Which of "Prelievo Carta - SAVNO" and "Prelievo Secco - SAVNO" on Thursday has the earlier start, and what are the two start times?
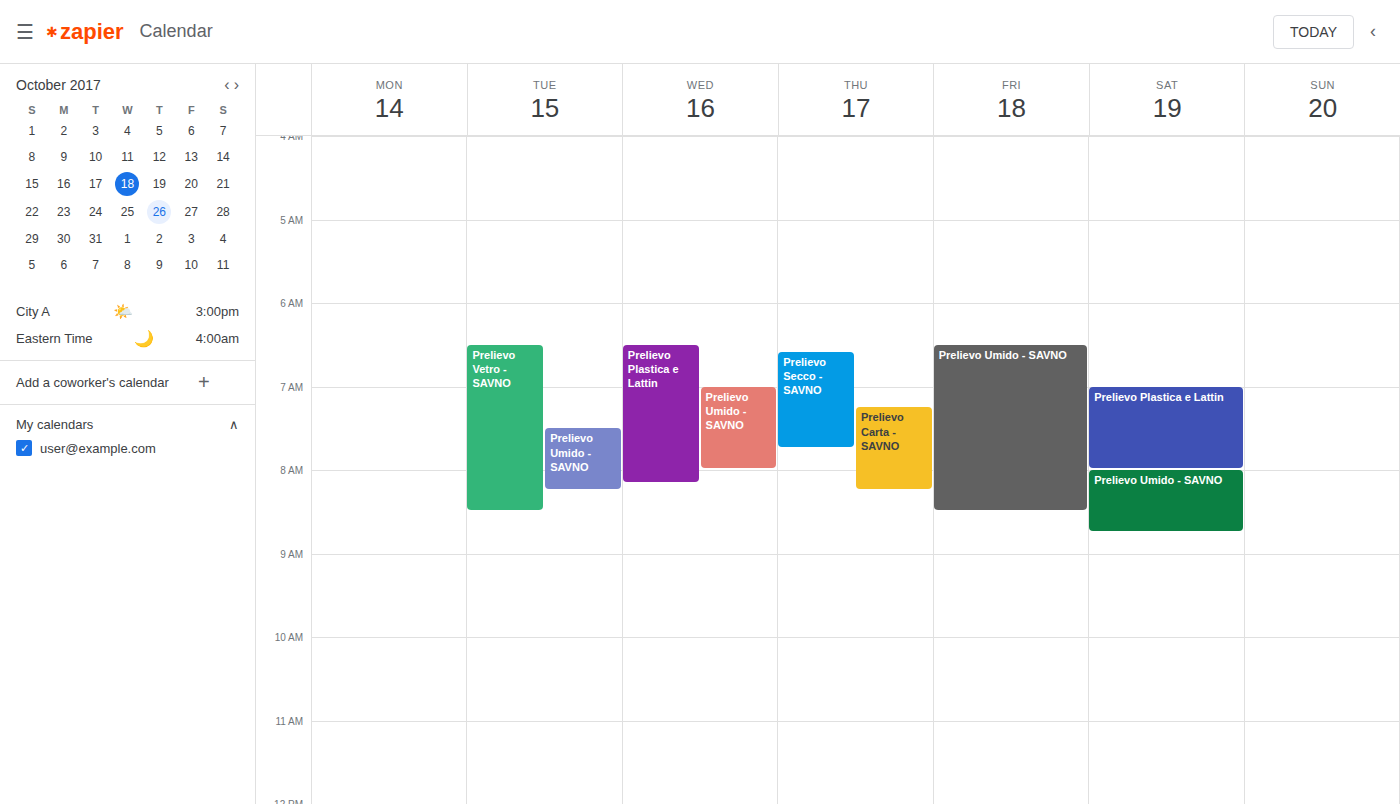
"Prelievo Secco - SAVNO" 6:35 AM; "Prelievo Carta - SAVNO" 7:15 AM.